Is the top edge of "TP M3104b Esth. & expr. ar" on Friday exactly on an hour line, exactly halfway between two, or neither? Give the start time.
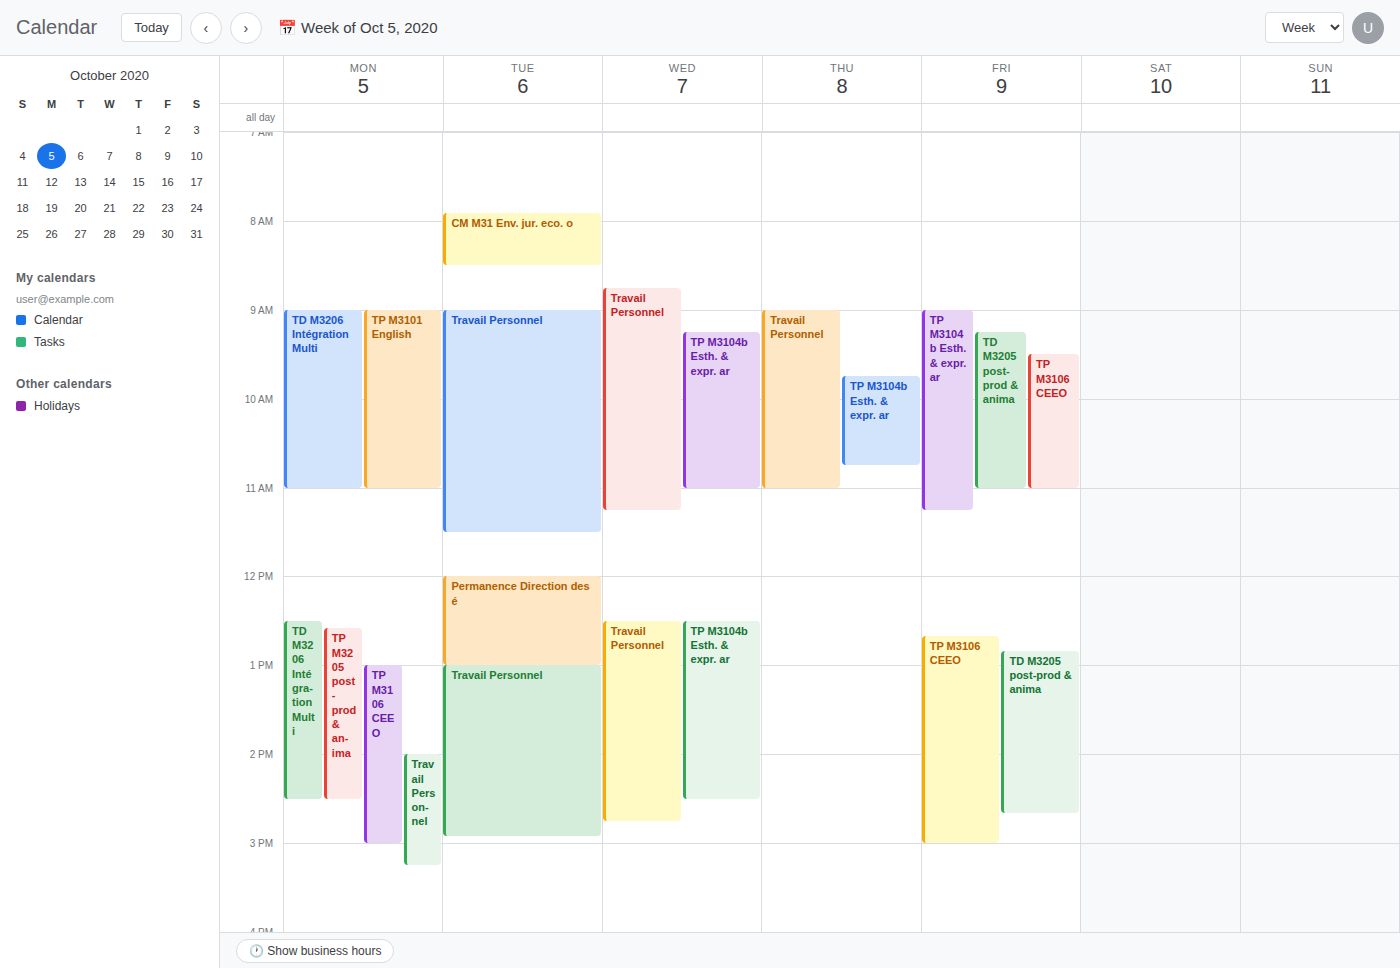
9:00 AM -- exactly on the 9 AM line.